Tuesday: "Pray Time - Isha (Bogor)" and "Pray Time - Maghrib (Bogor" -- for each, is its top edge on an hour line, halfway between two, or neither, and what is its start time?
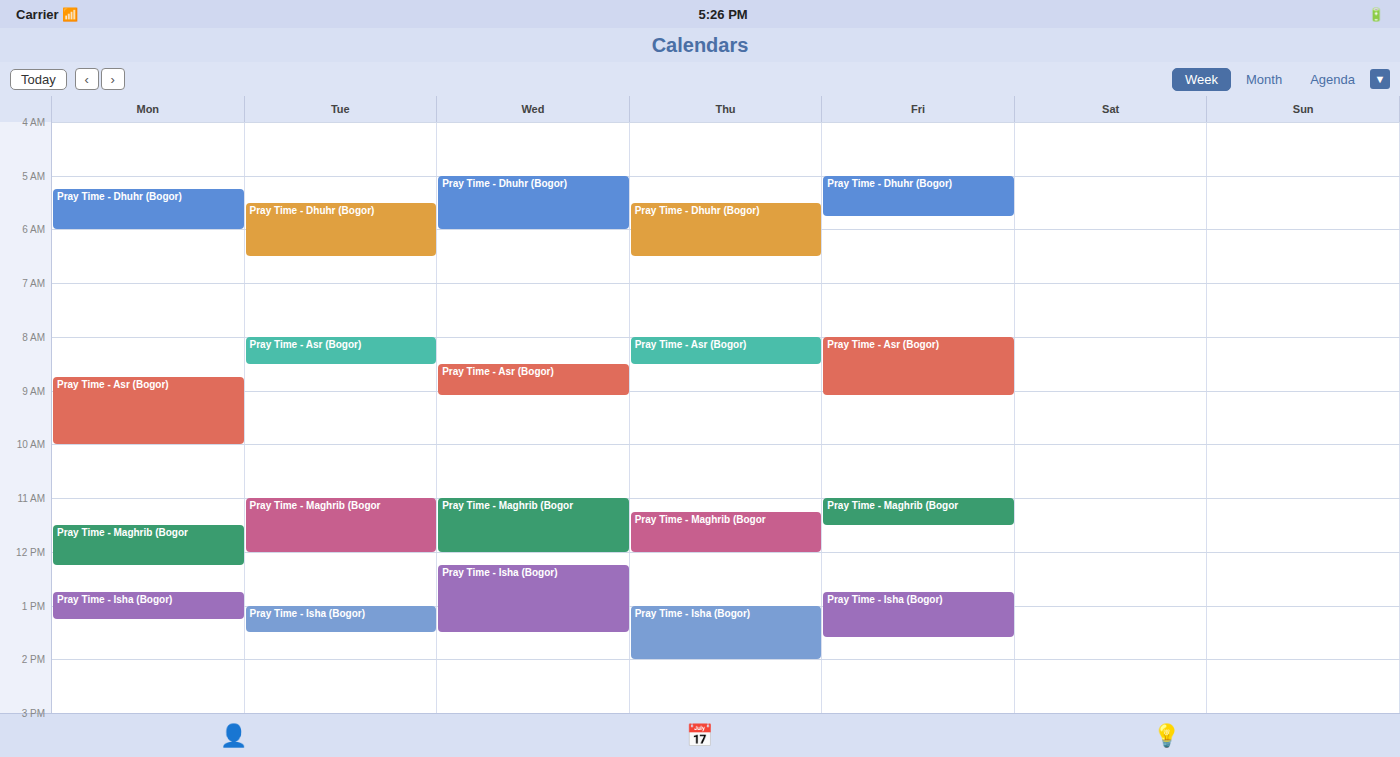
"Pray Time - Isha (Bogor)": 1:00 PM, exactly on the 1 PM line. "Pray Time - Maghrib (Bogor": 11:00 AM, exactly on the 11 AM line.